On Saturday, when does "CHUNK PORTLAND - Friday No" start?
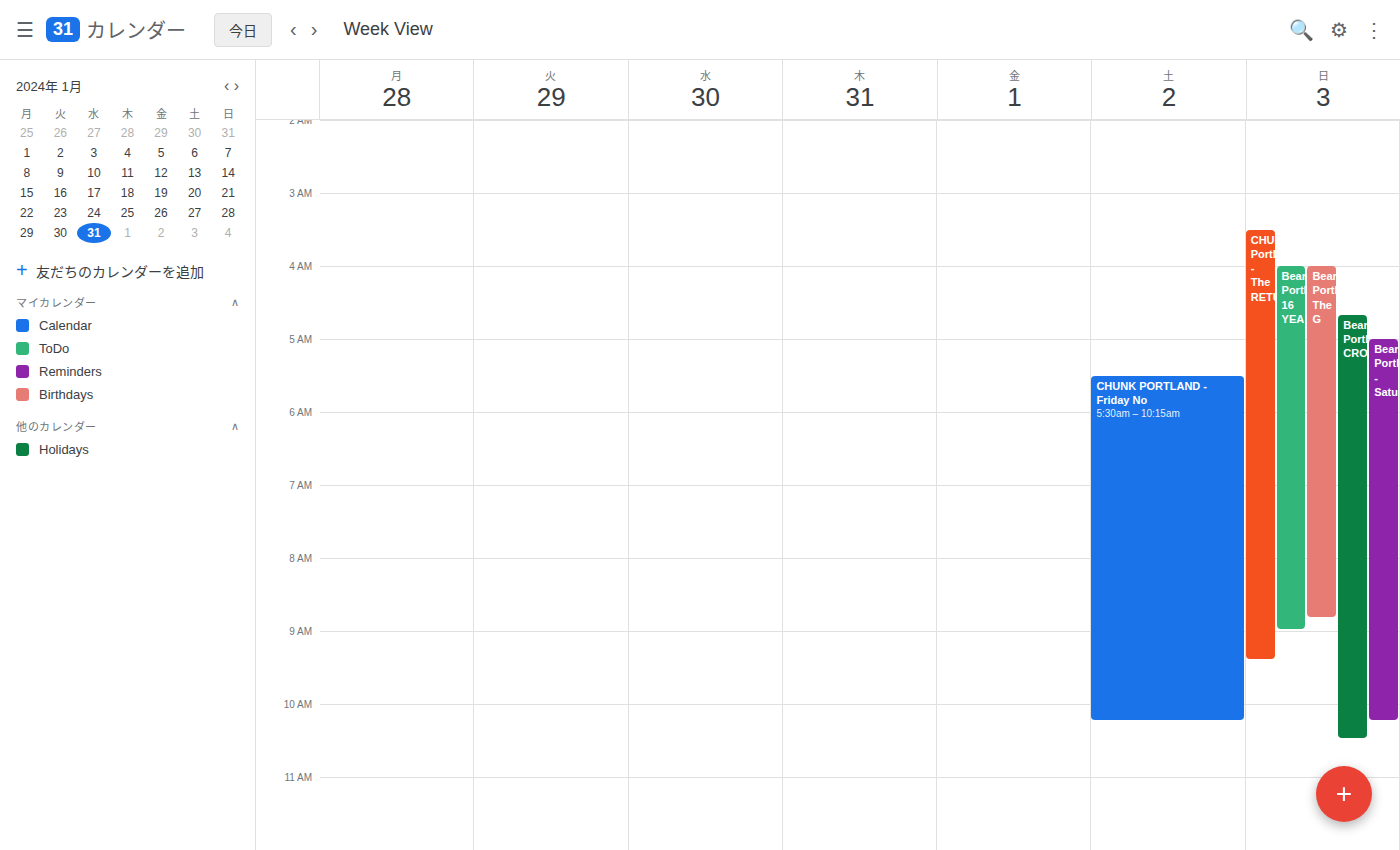
5:30 AM